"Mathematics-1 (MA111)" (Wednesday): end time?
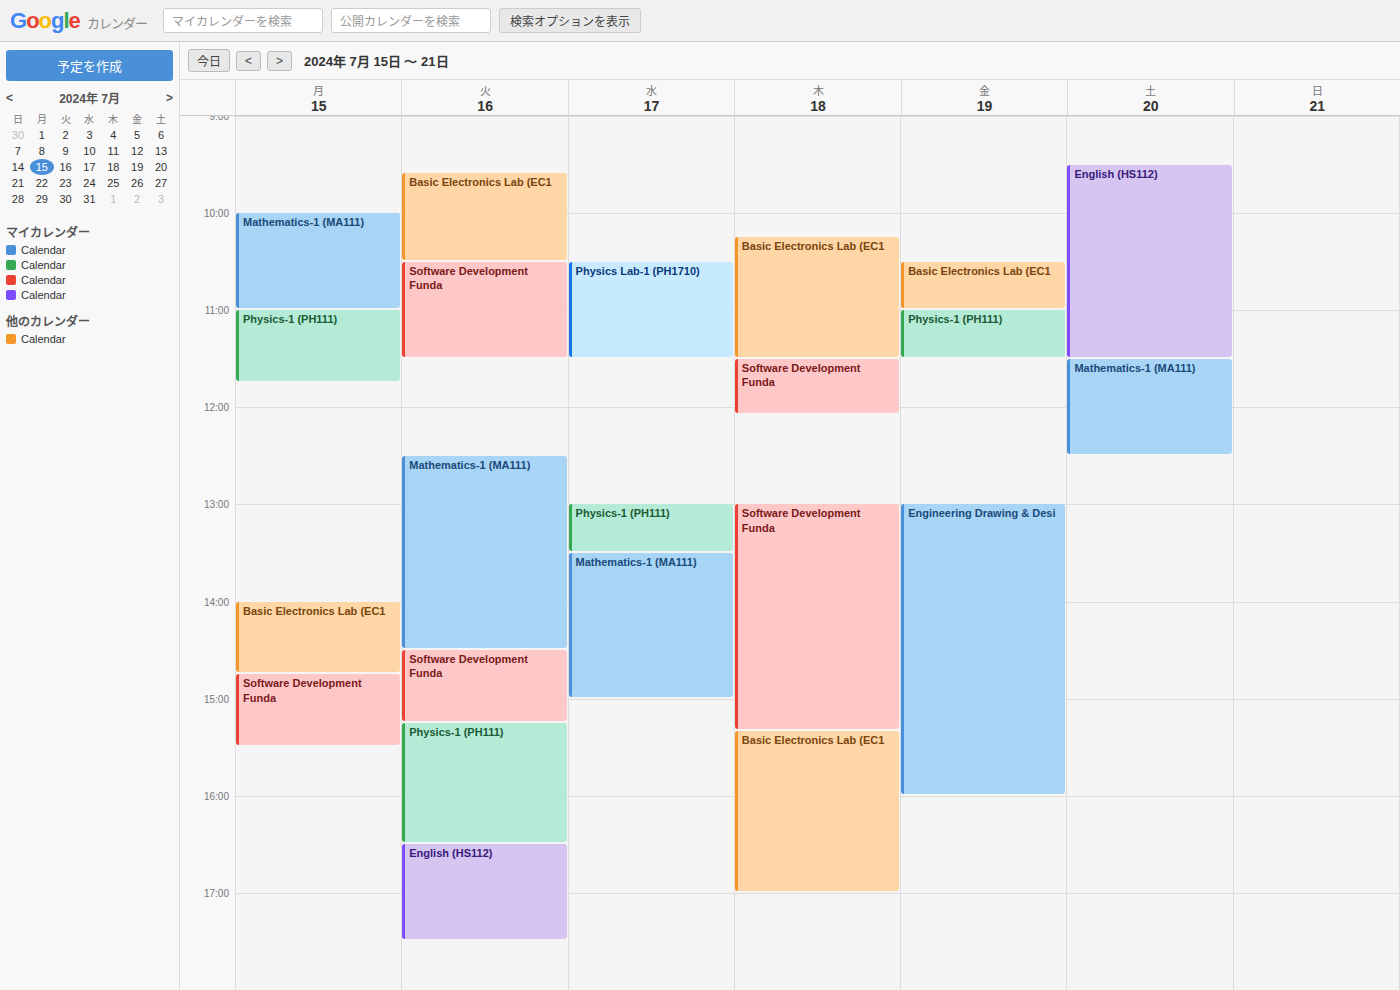
3:00 PM